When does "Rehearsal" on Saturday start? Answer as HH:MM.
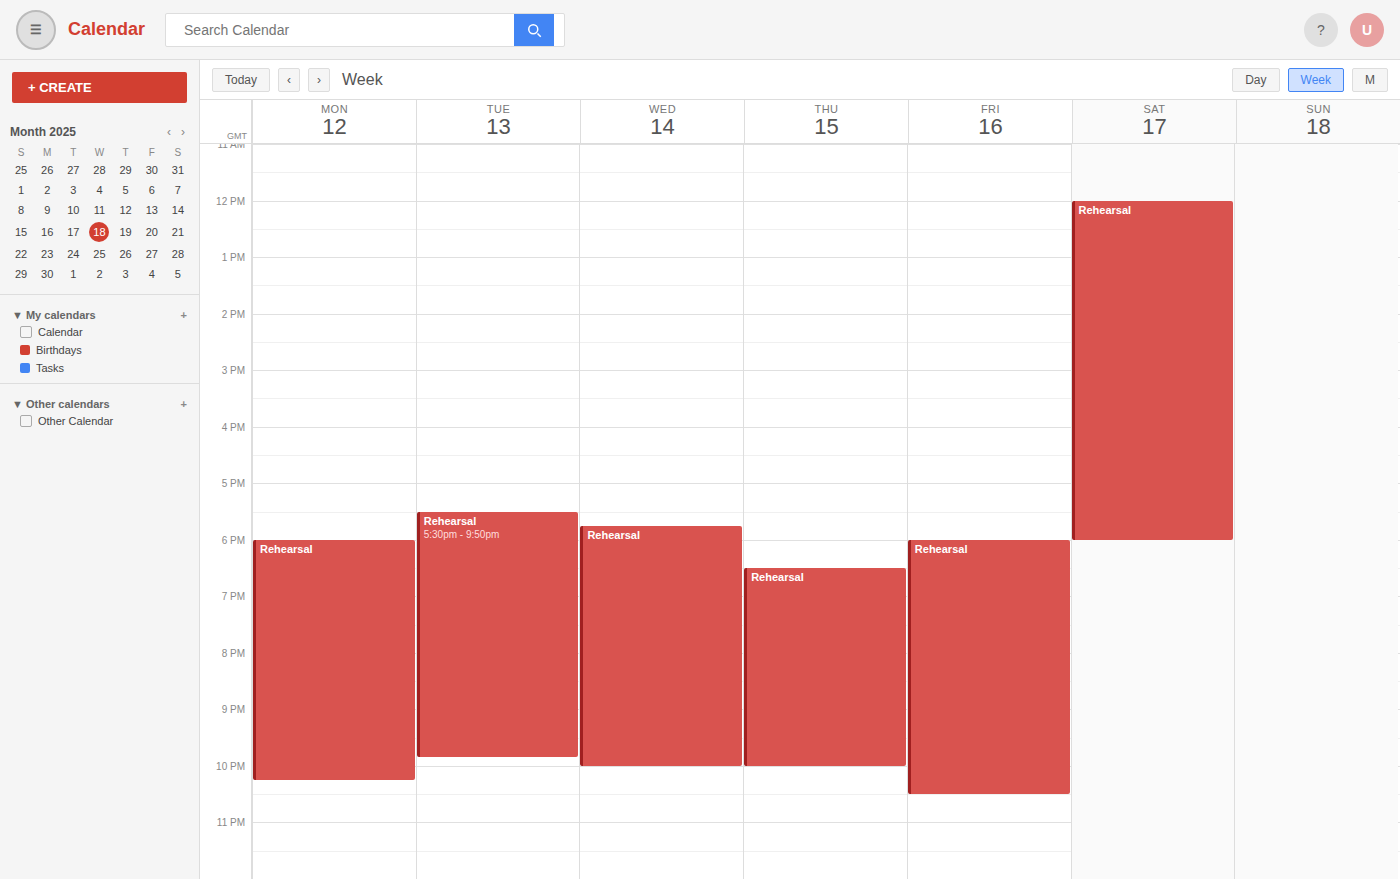
12:00